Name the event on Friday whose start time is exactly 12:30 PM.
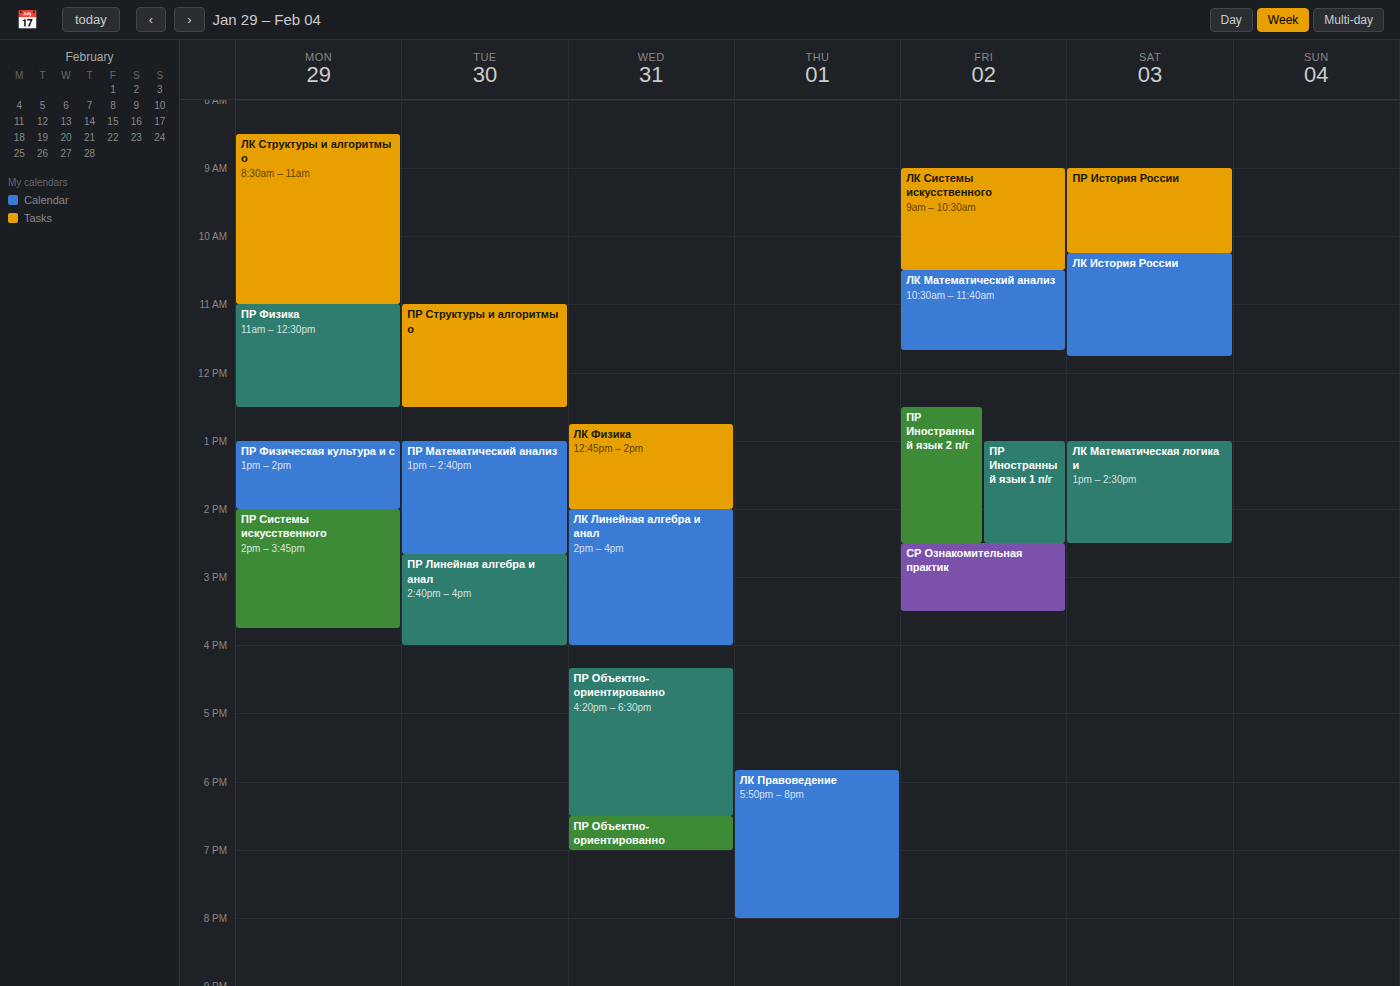
"ПР Иностранный язык 2 п/г"